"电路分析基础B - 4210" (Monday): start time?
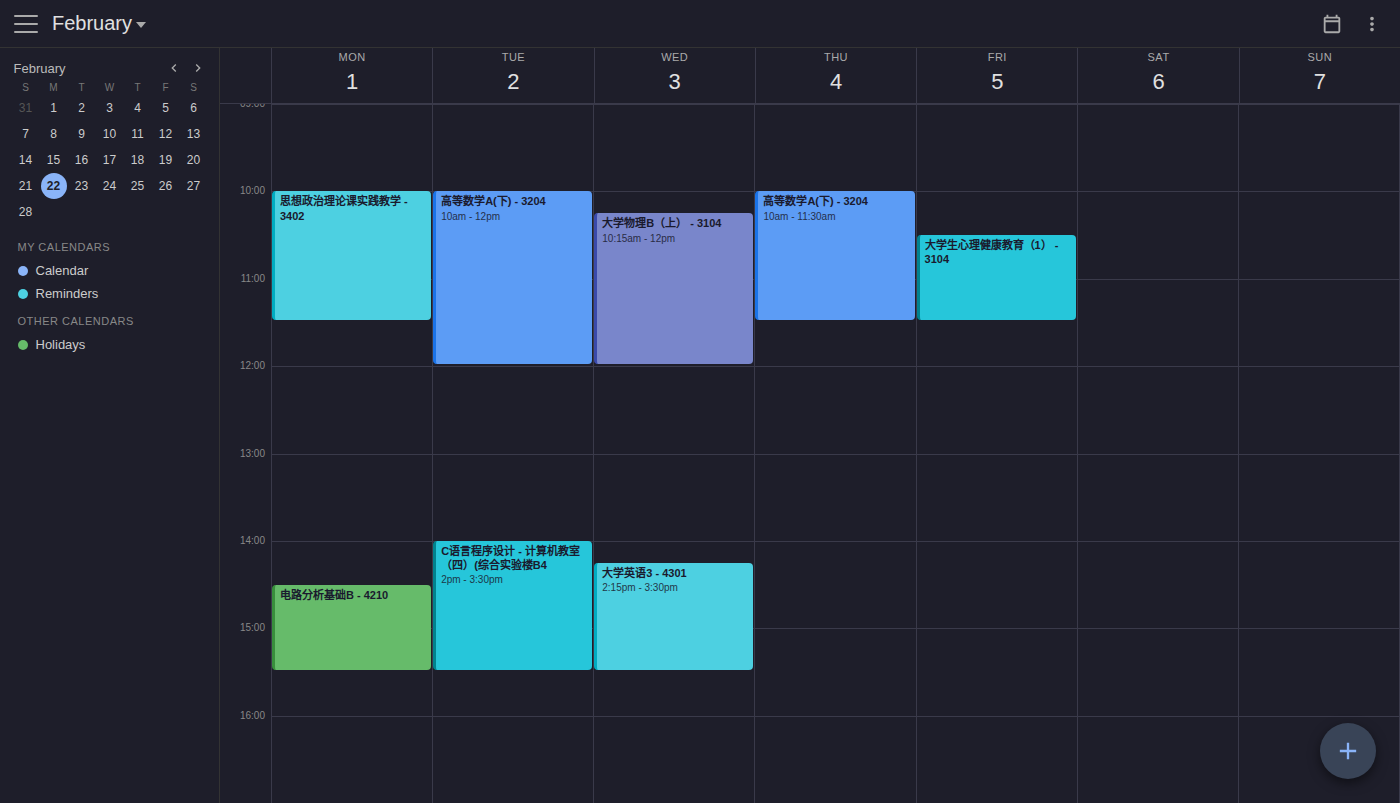
2:30 PM